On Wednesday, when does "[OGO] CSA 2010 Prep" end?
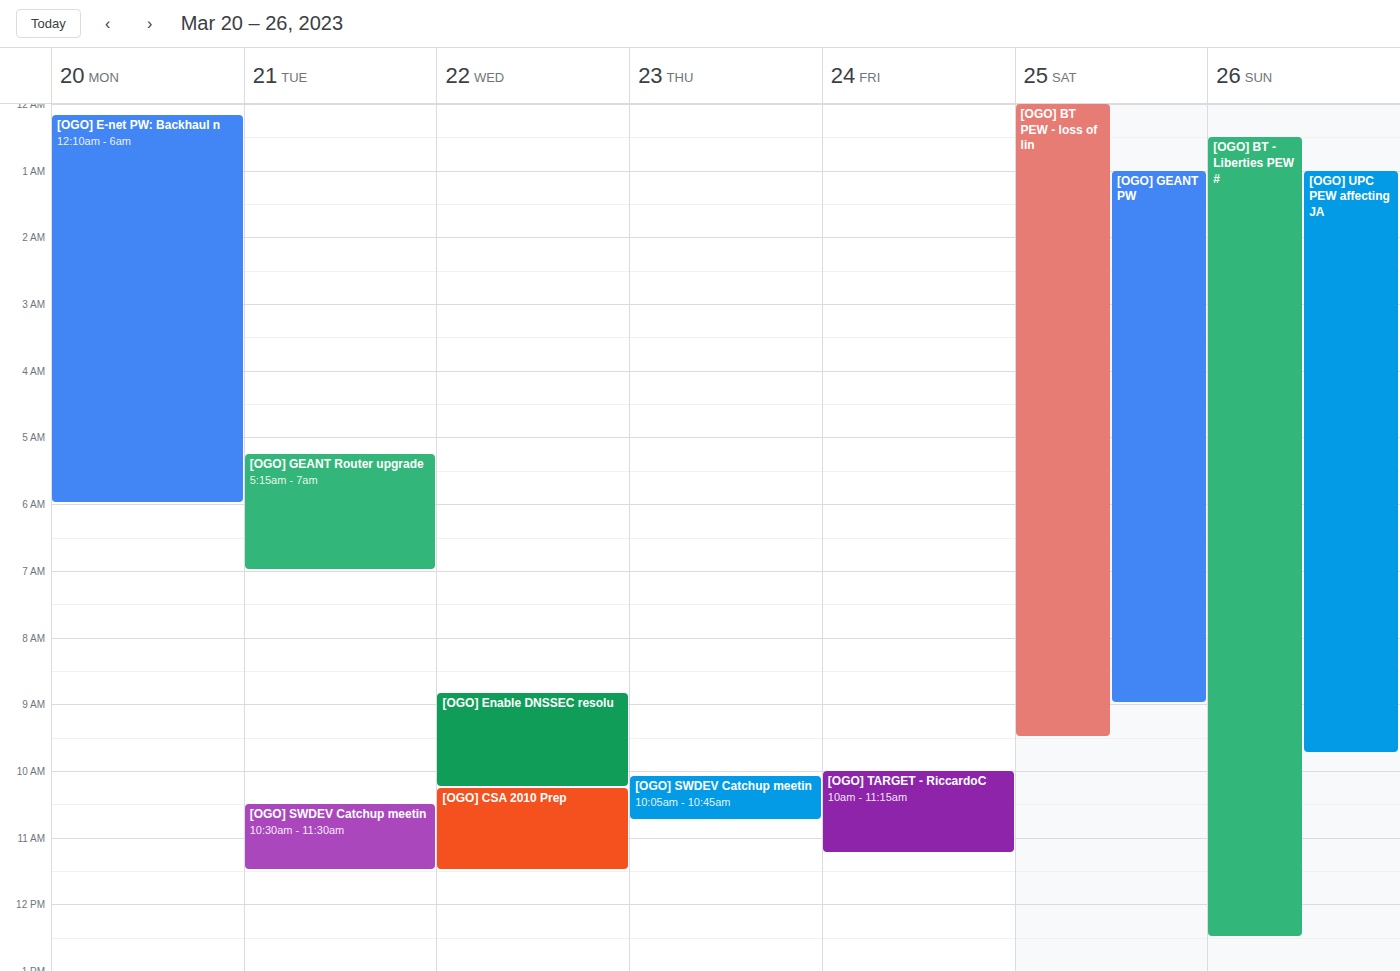
11:30 AM